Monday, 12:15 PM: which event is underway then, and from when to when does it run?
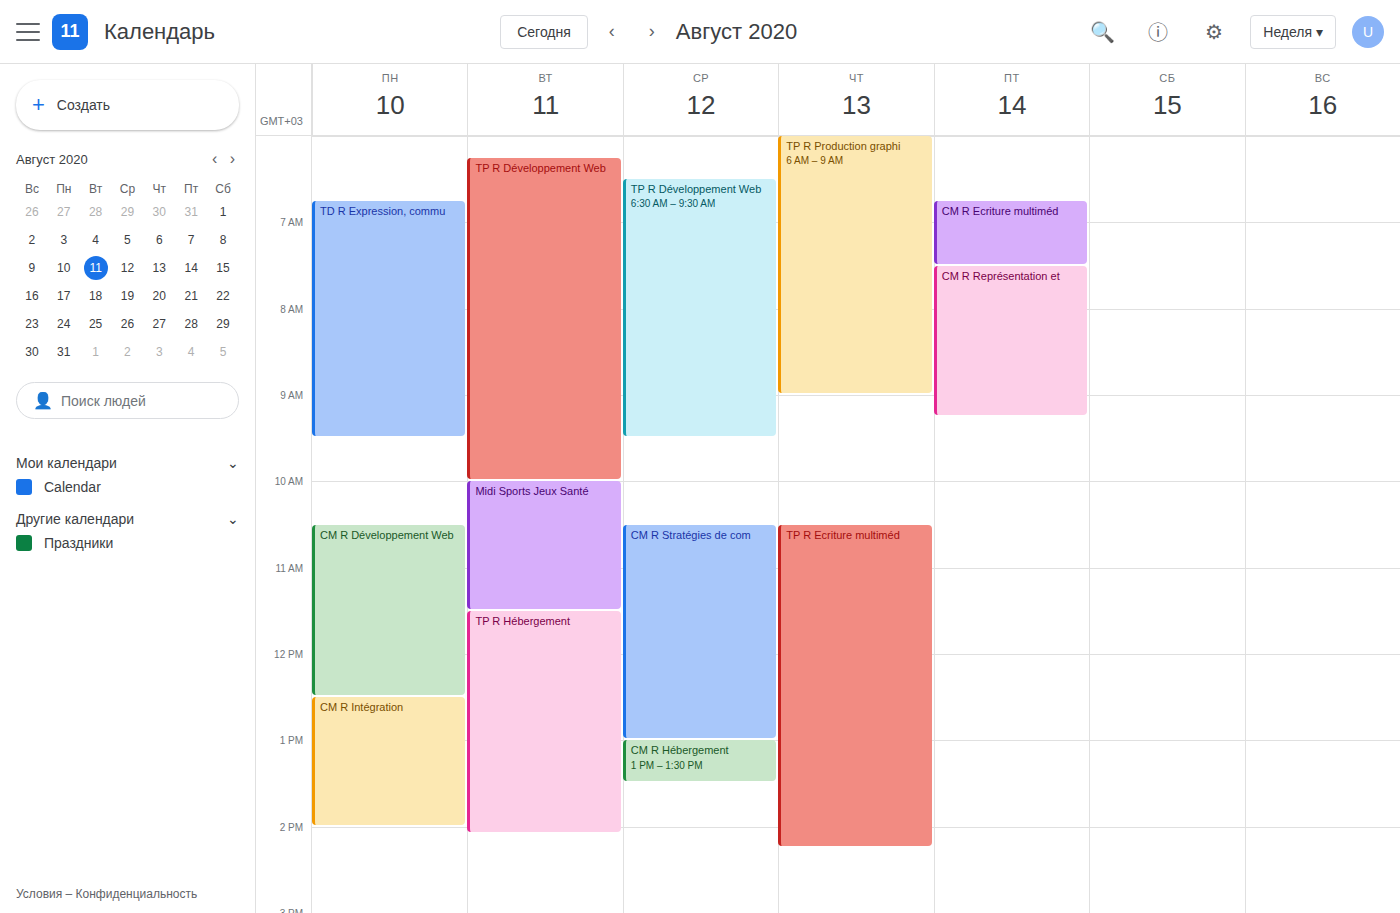
"CM R Développement Web", 10:30 AM to 12:30 PM